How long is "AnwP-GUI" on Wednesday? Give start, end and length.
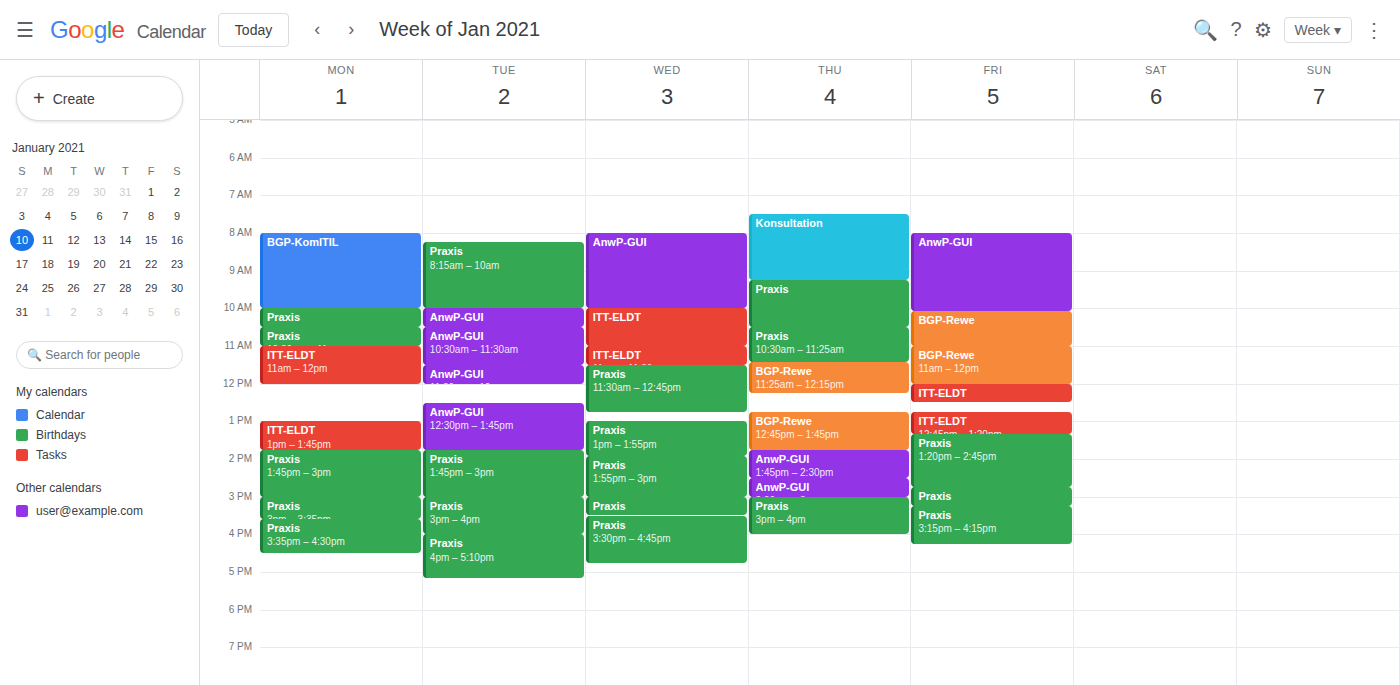
8:00 AM to 10:00 AM, 2 hours